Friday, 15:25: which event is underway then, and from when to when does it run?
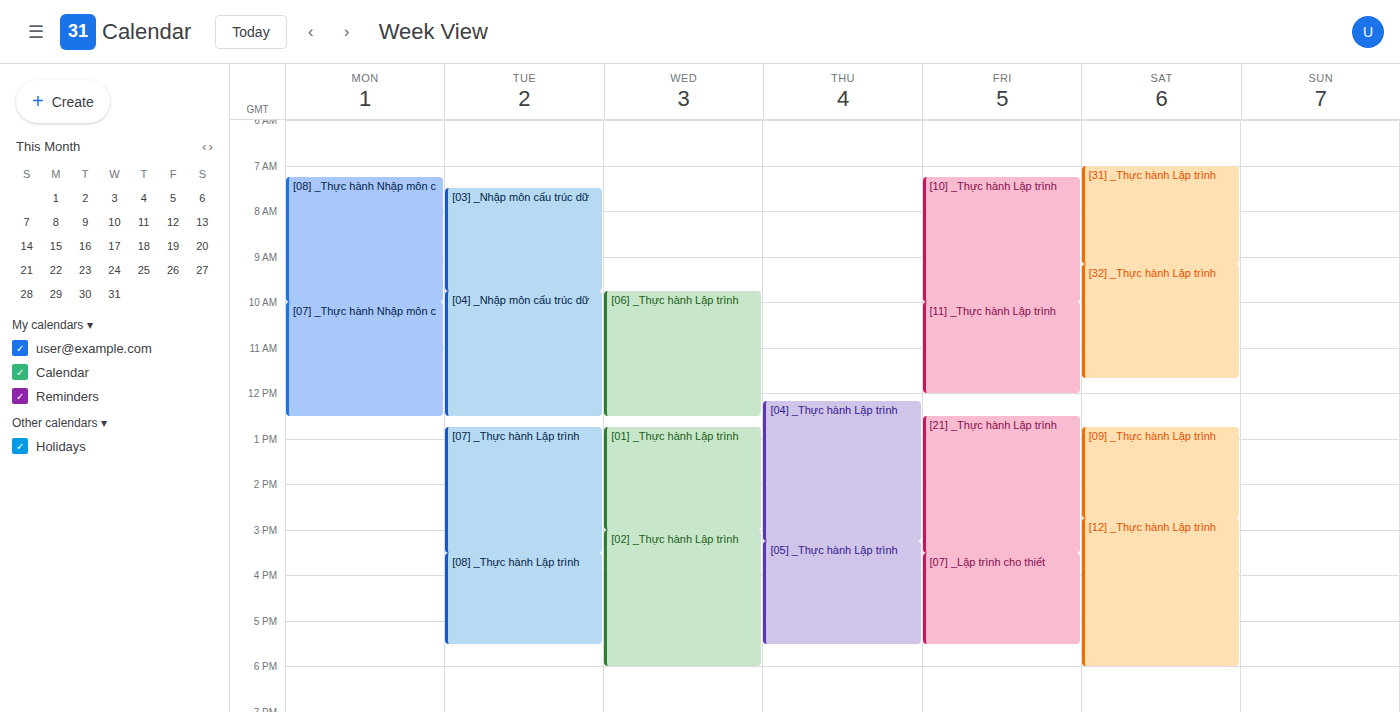
"[21] _Thực hành Lập trình", 12:30 to 15:30